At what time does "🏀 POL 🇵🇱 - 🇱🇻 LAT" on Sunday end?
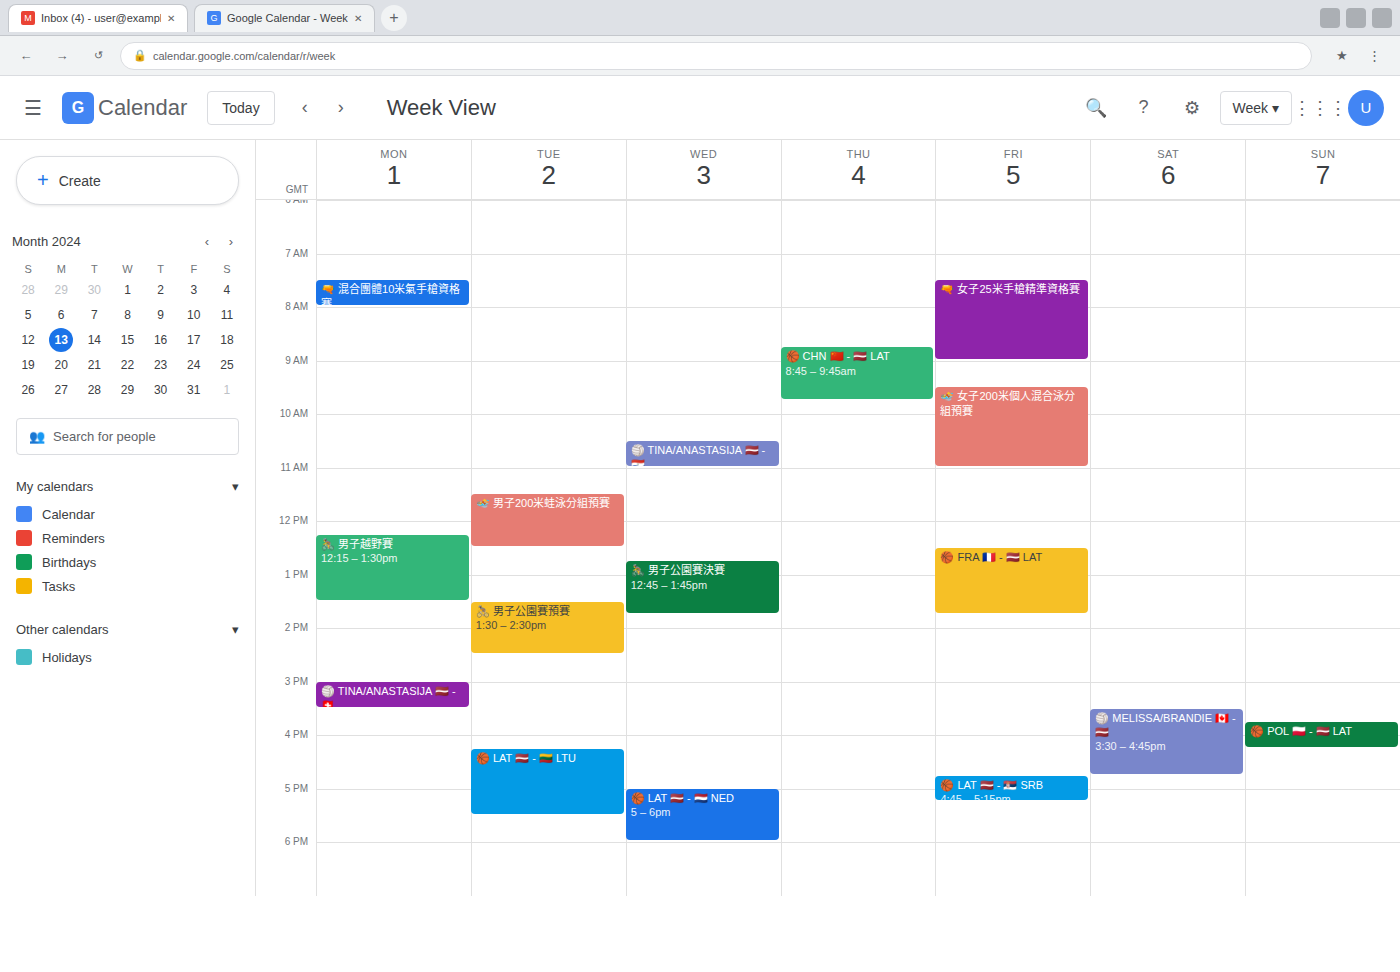
4:15 PM